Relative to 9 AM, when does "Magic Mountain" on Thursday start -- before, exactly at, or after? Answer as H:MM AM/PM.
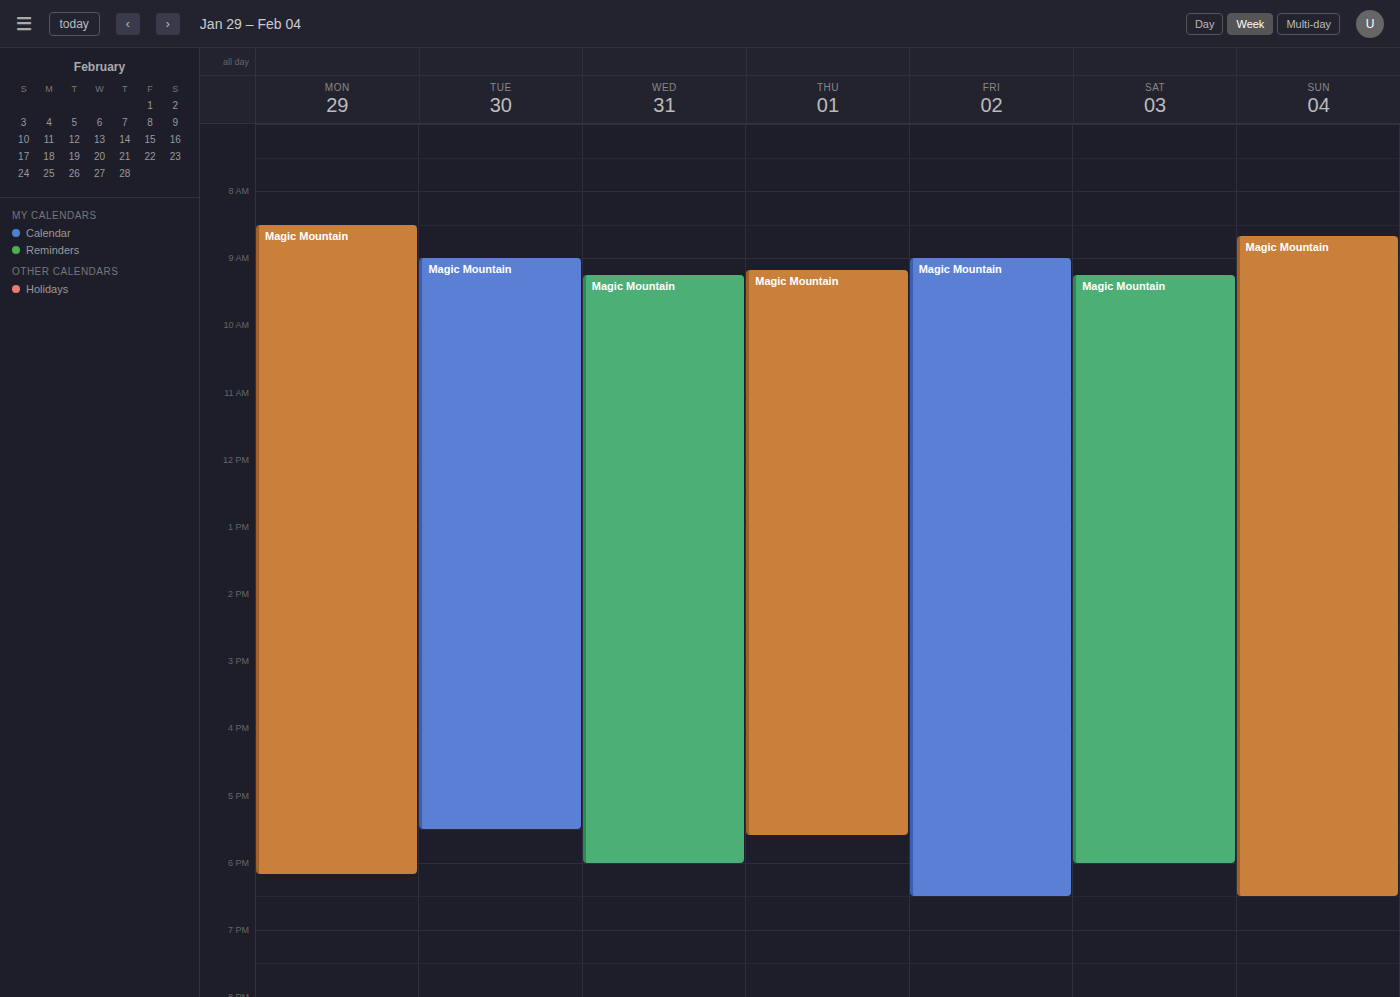
9:10 AM -- after 9 AM, 10 minutes below the 9 AM line.